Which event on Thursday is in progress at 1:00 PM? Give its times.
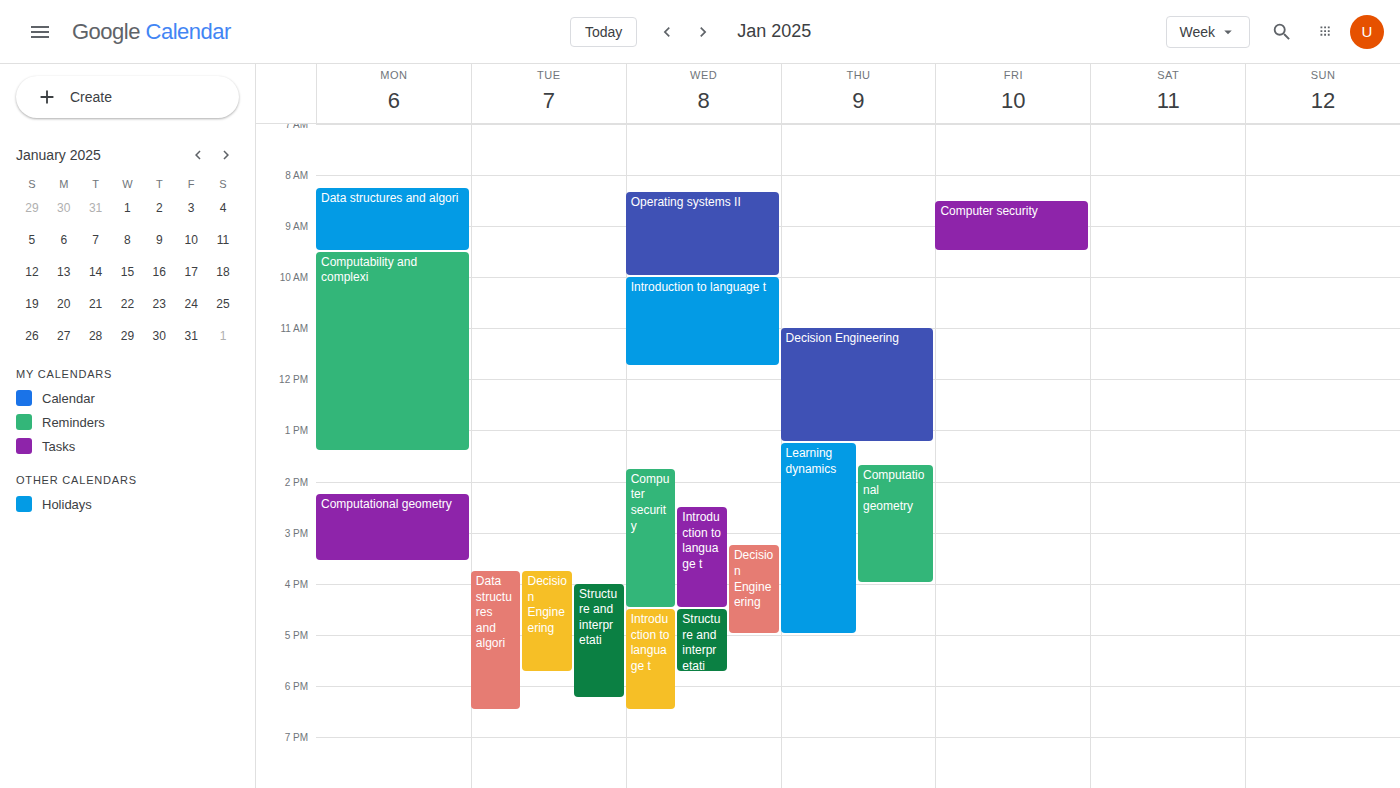
"Decision Engineering", 11:00 AM to 1:15 PM